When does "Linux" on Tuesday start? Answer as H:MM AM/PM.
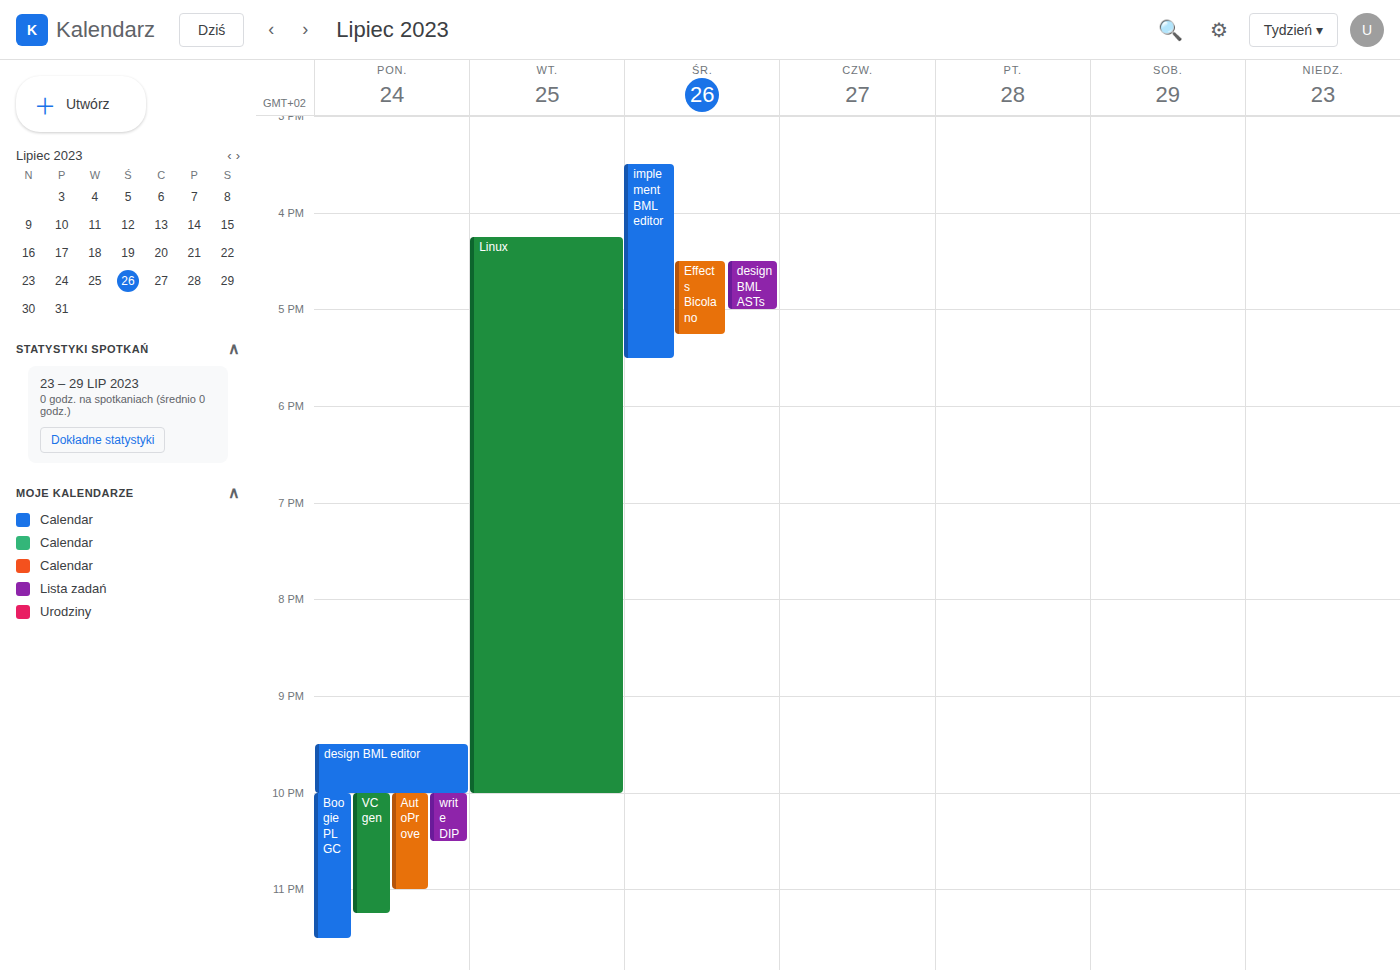
4:15 PM